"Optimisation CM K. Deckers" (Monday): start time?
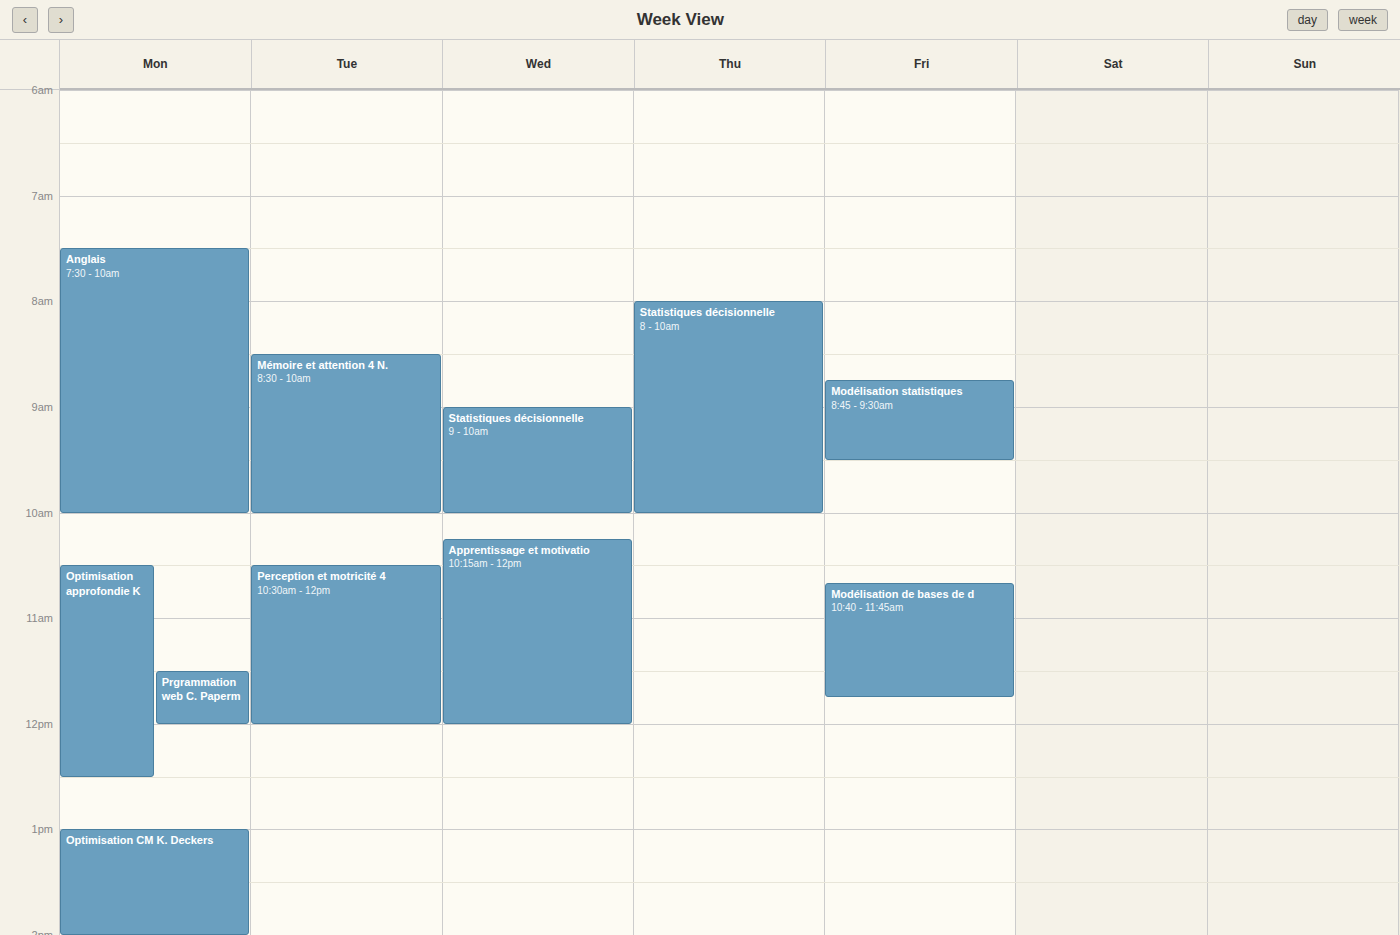
1:00 PM